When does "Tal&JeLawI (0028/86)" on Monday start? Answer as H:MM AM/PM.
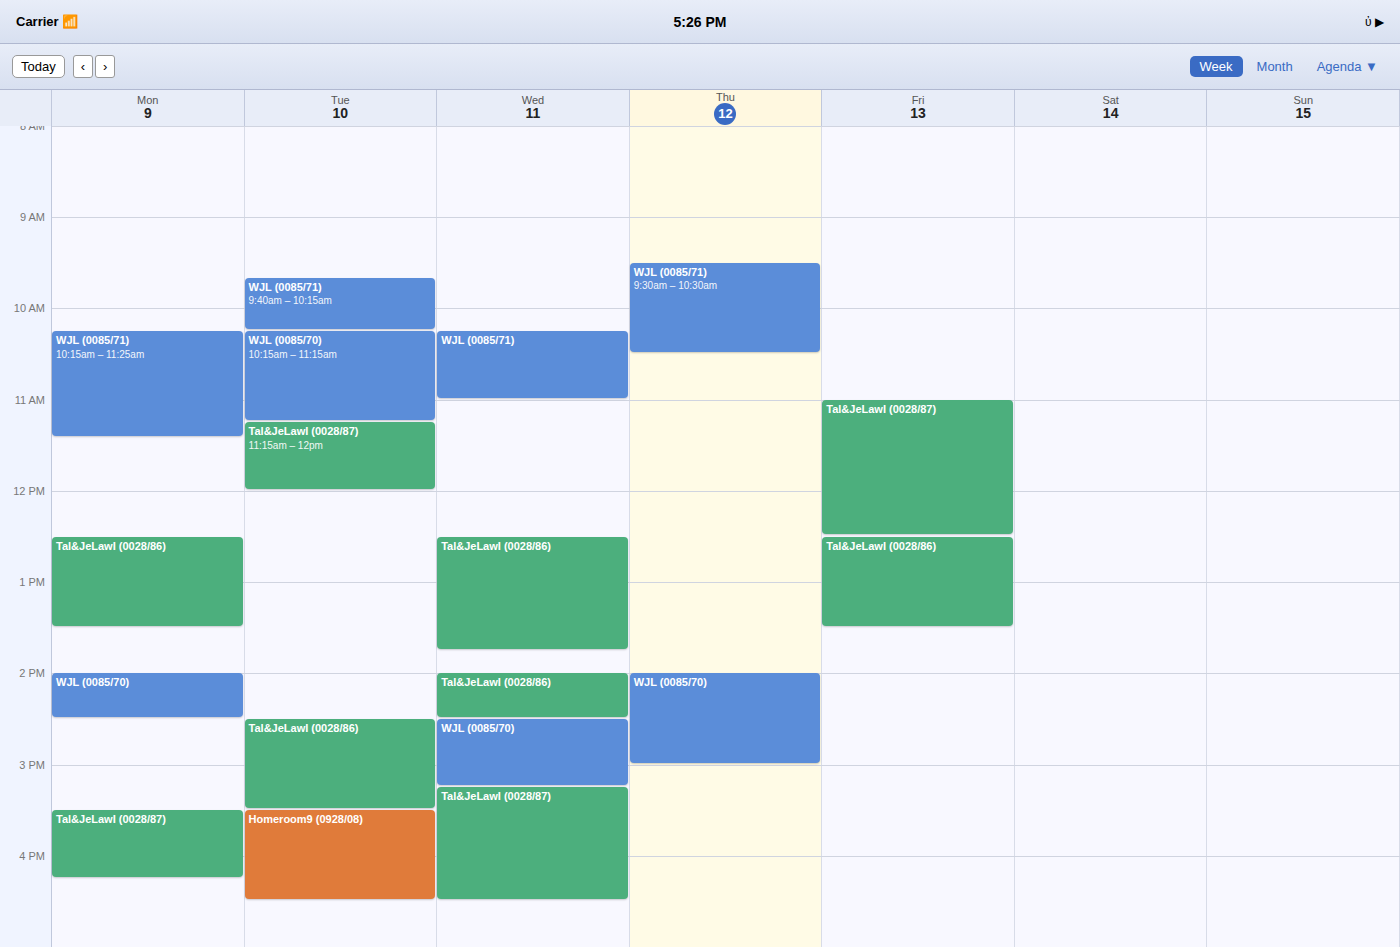
12:30 PM